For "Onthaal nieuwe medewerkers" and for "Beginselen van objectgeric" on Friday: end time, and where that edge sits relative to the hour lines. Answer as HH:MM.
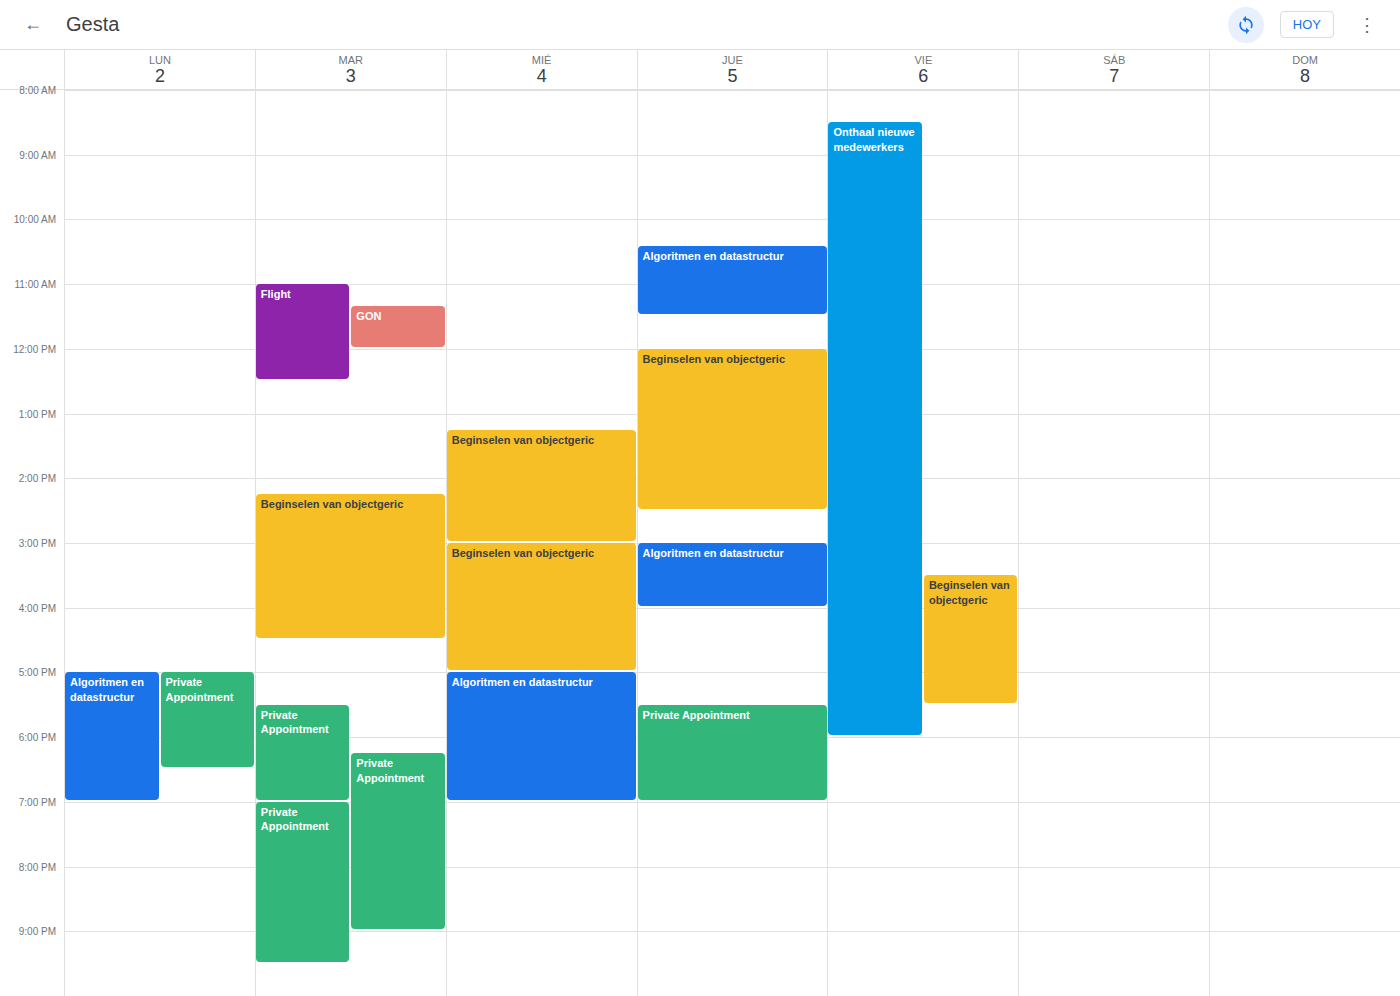
"Onthaal nieuwe medewerkers": 18:00, exactly on the 18:00 line. "Beginselen van objectgeric": 17:30, halfway between the 17:00 and 18:00 lines.